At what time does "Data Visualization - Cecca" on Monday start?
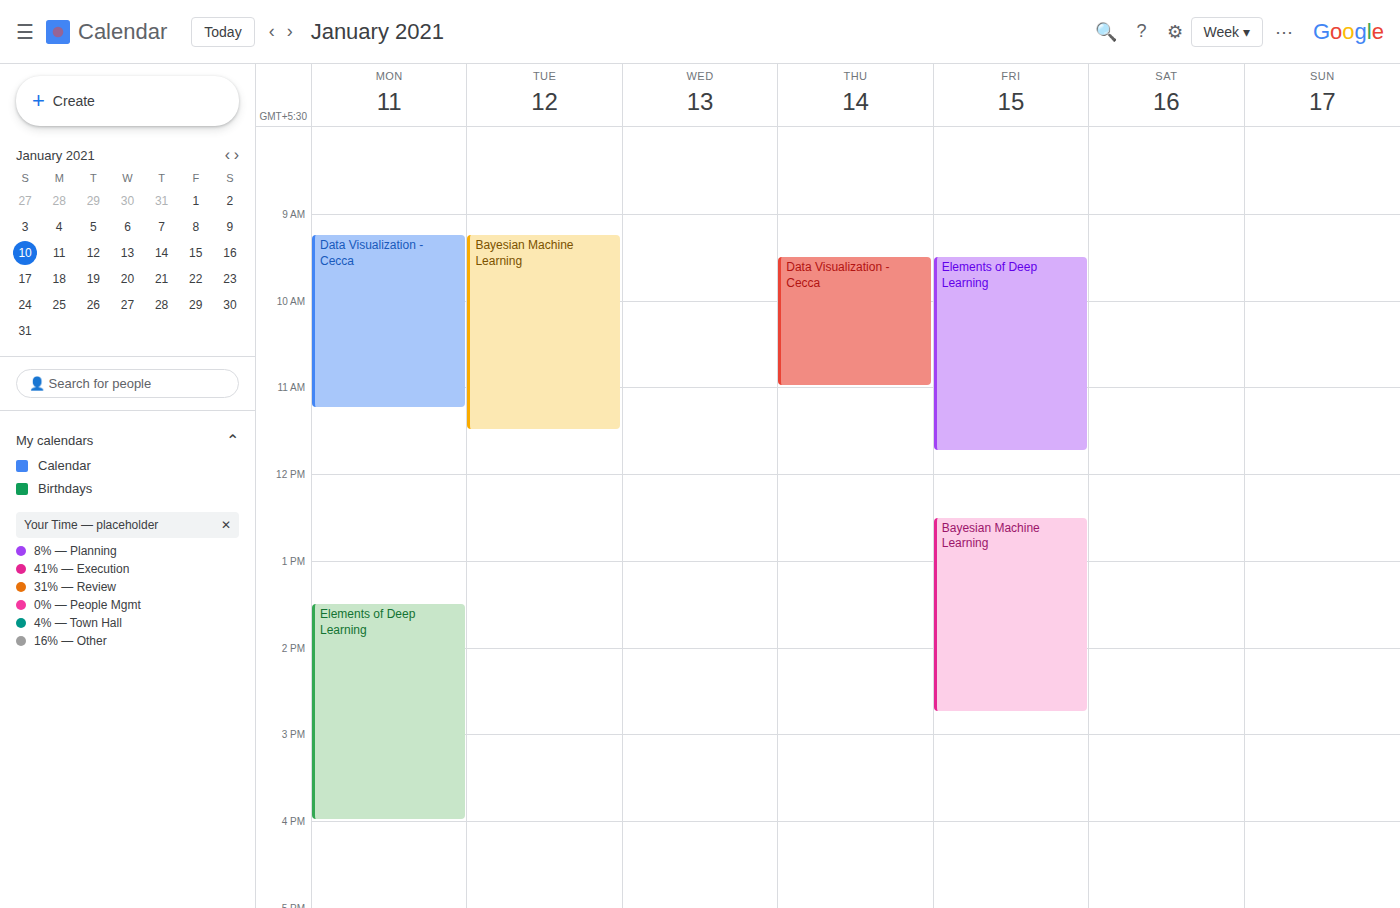
09:15